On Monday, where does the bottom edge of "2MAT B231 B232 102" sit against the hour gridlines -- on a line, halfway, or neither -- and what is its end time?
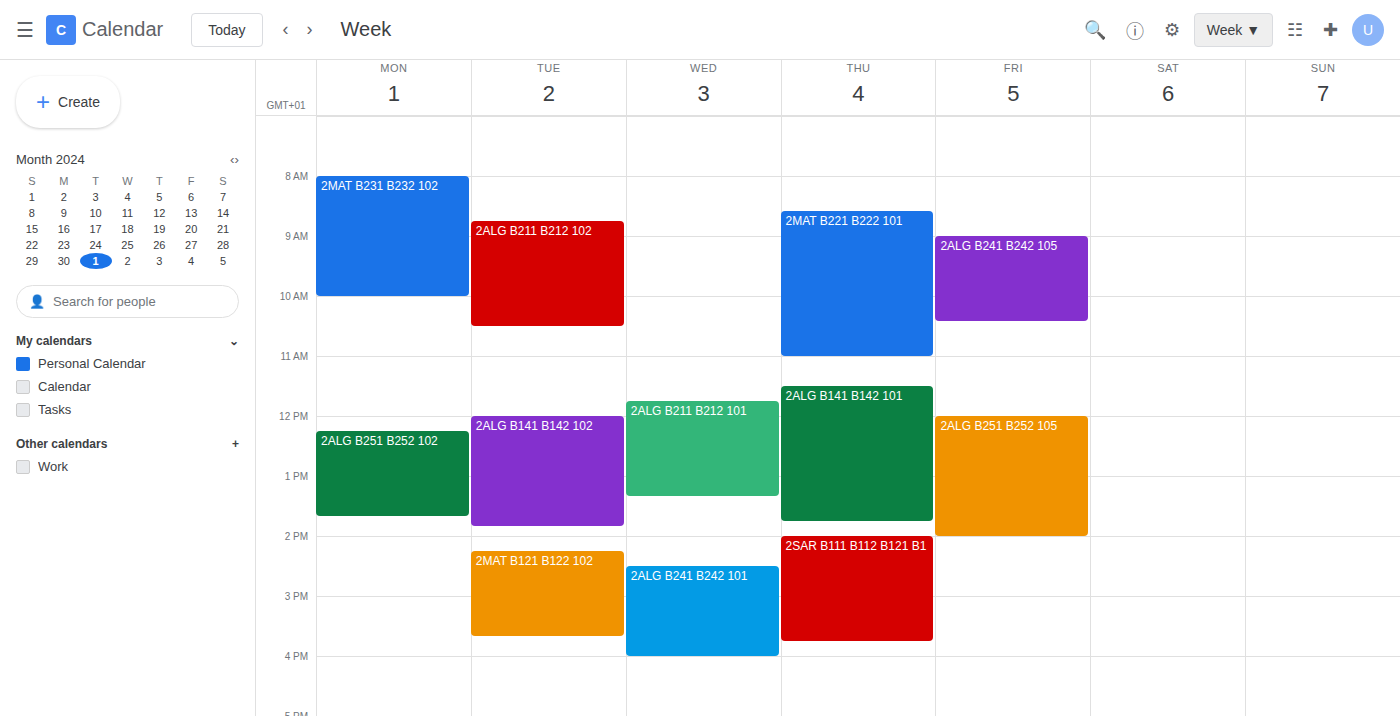
10:00 -- exactly on the 10:00 line.